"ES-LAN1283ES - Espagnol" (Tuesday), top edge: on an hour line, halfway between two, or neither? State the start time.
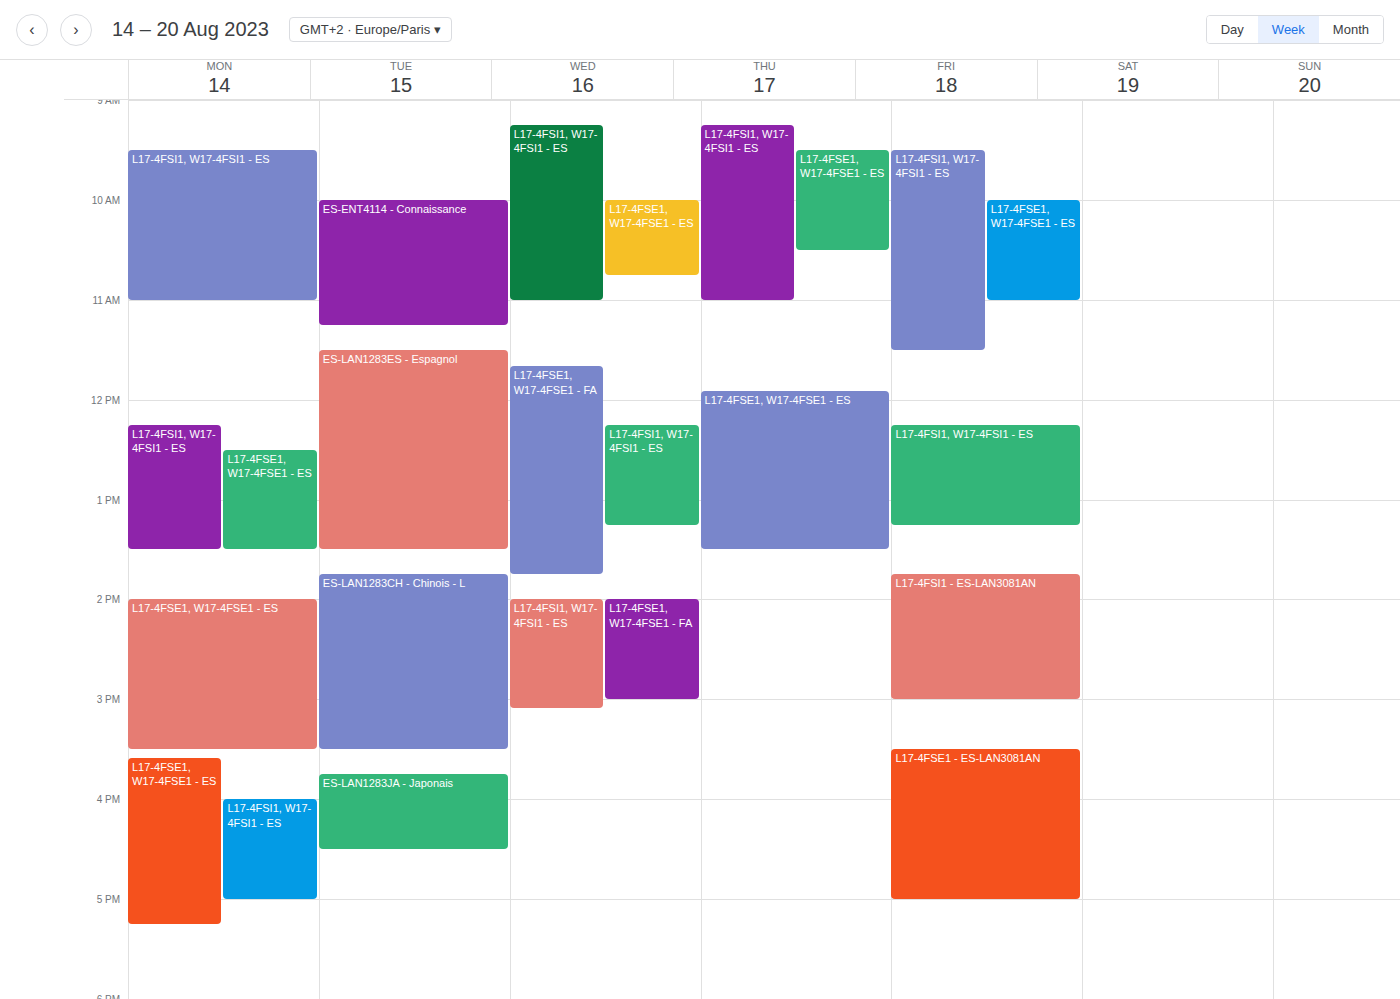
11:30 AM -- halfway between the 11 AM and 12 PM lines.